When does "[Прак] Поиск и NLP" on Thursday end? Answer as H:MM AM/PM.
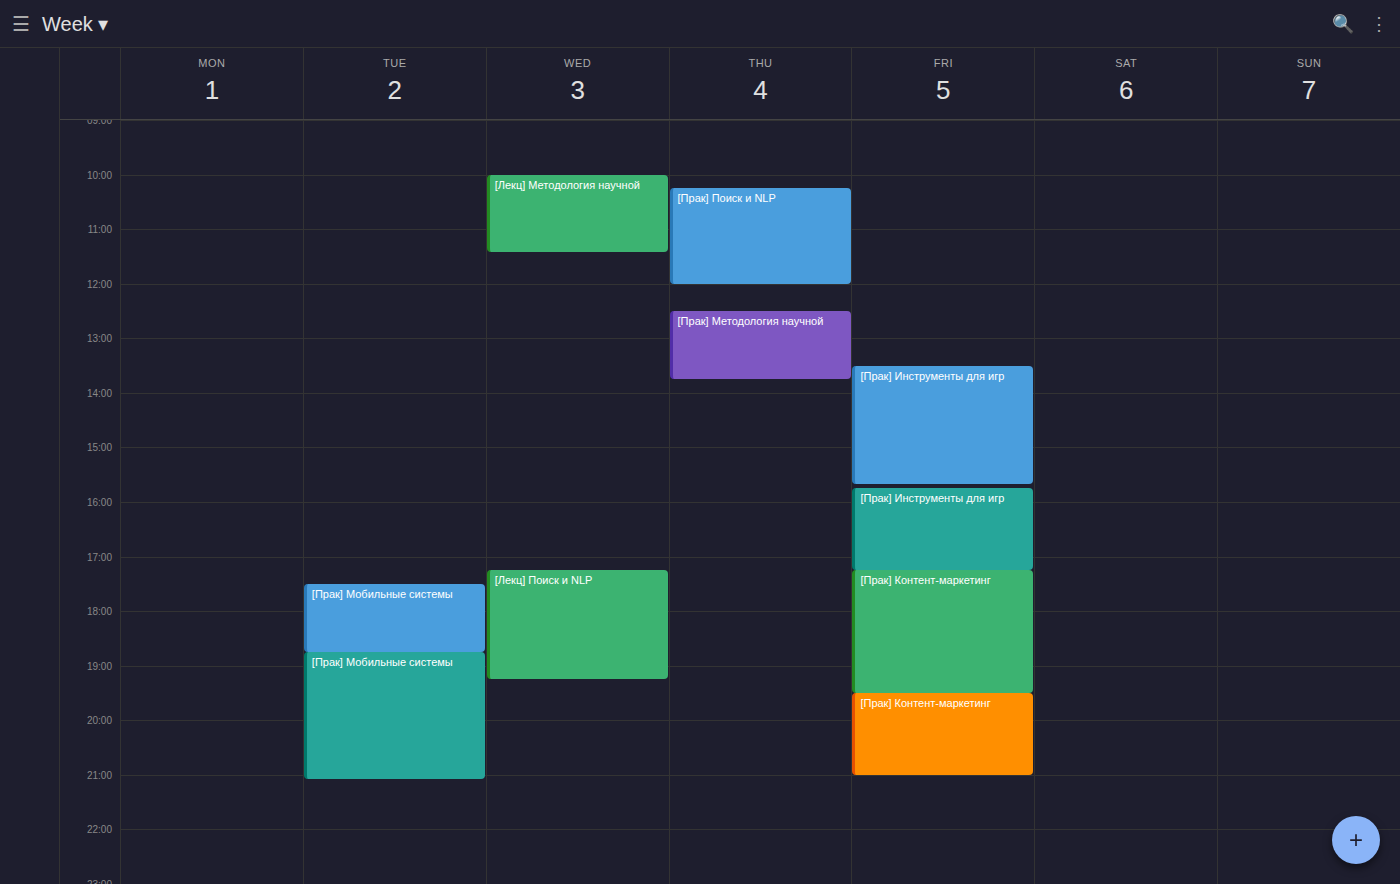
12:00 PM